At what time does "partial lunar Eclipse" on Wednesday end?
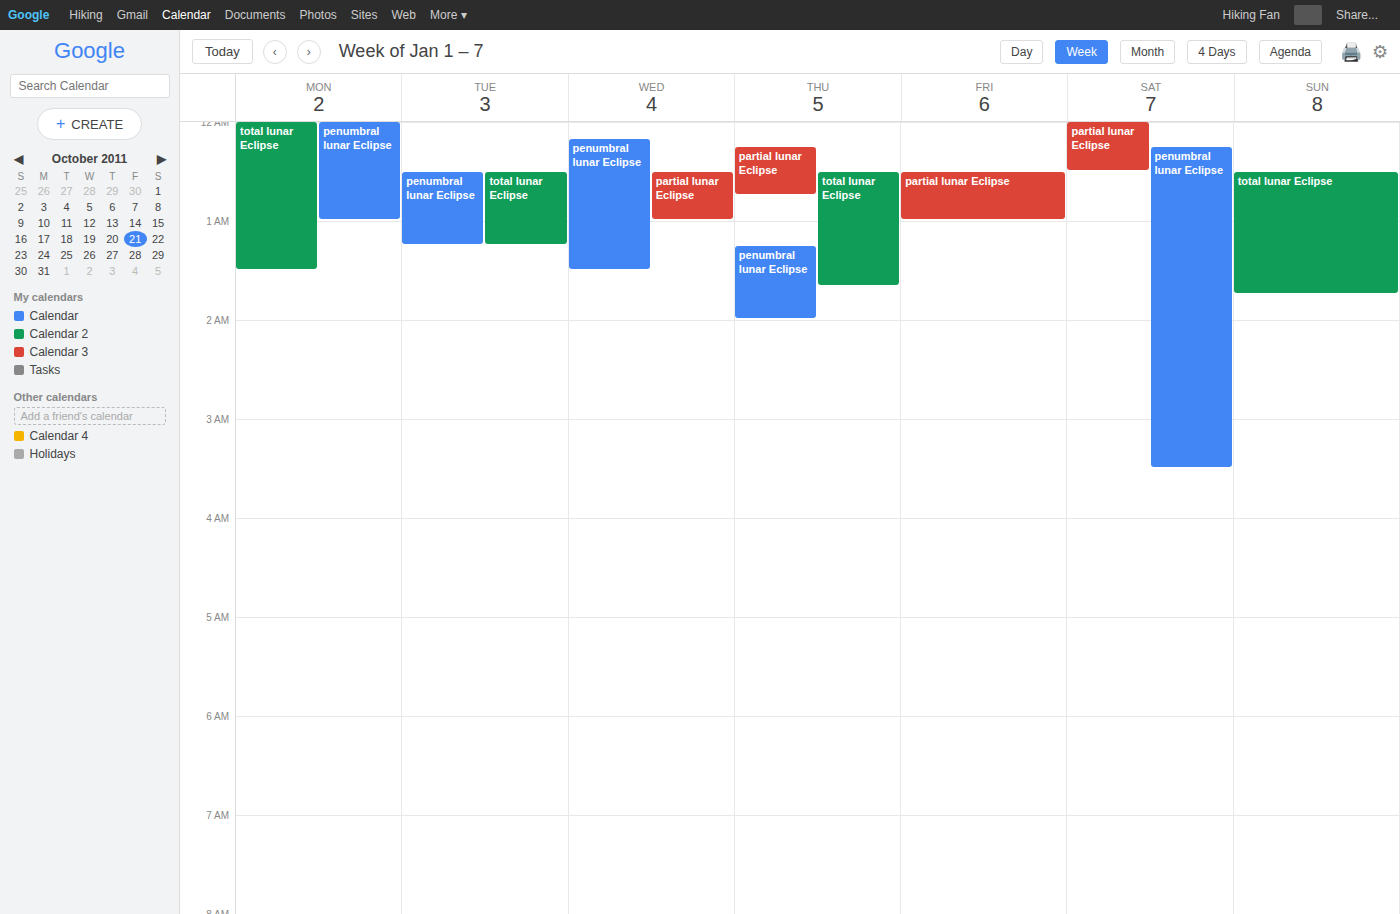
1:00 AM